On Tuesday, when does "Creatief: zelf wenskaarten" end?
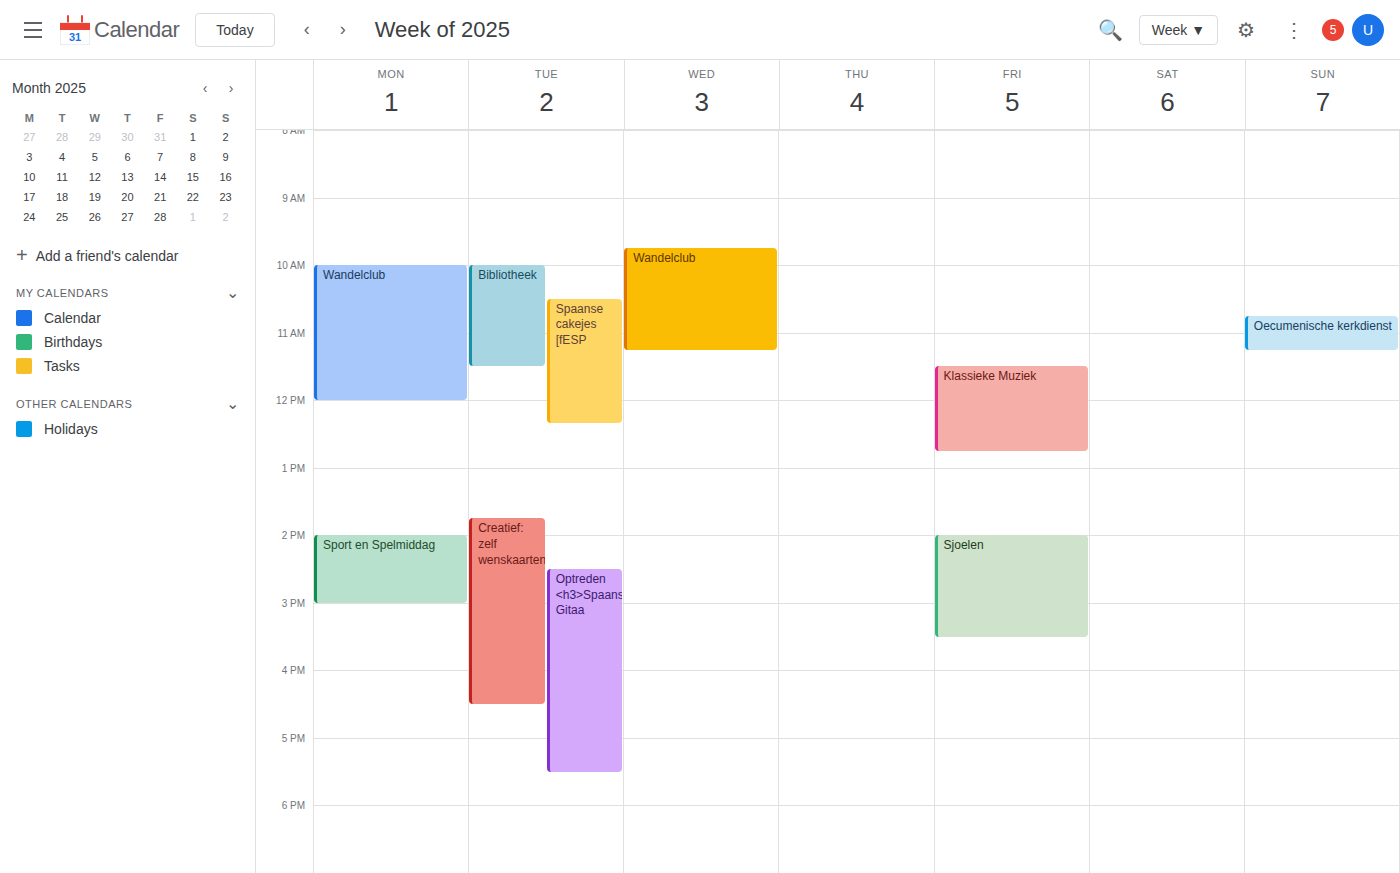
4:30 PM